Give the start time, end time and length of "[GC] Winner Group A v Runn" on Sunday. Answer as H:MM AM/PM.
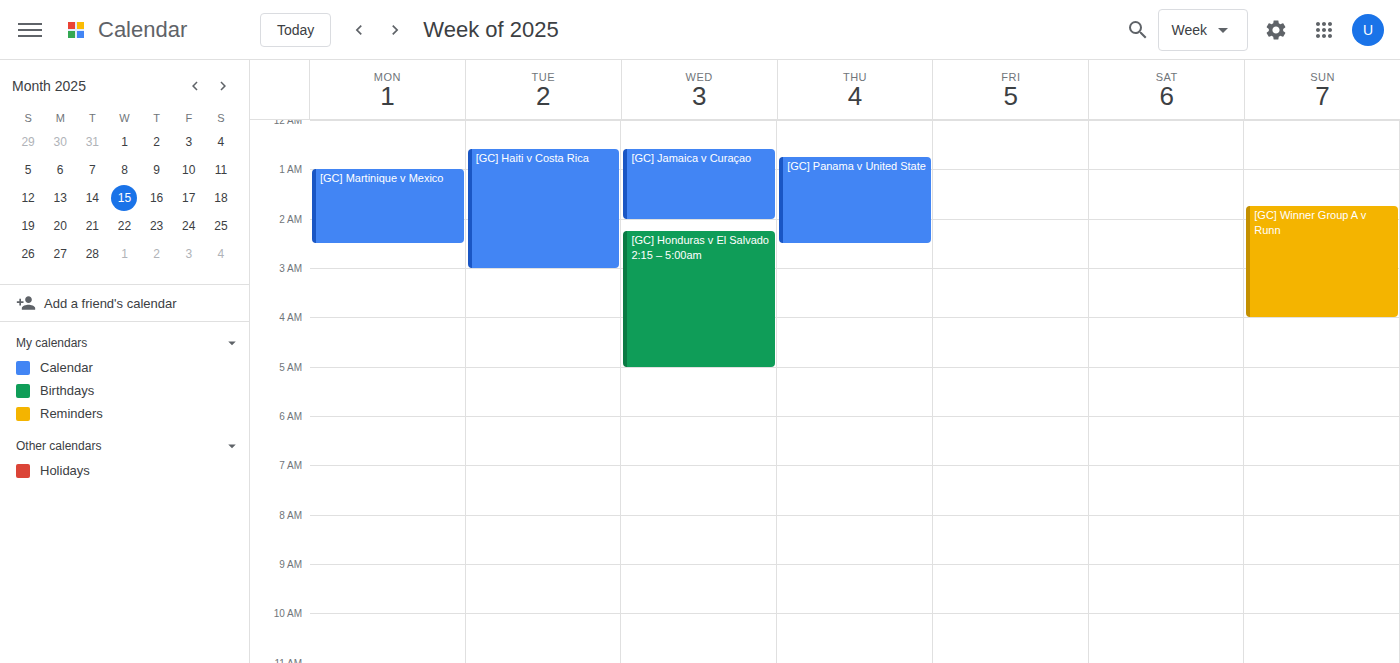
1:45 AM to 4:00 AM, 2 hours 15 minutes